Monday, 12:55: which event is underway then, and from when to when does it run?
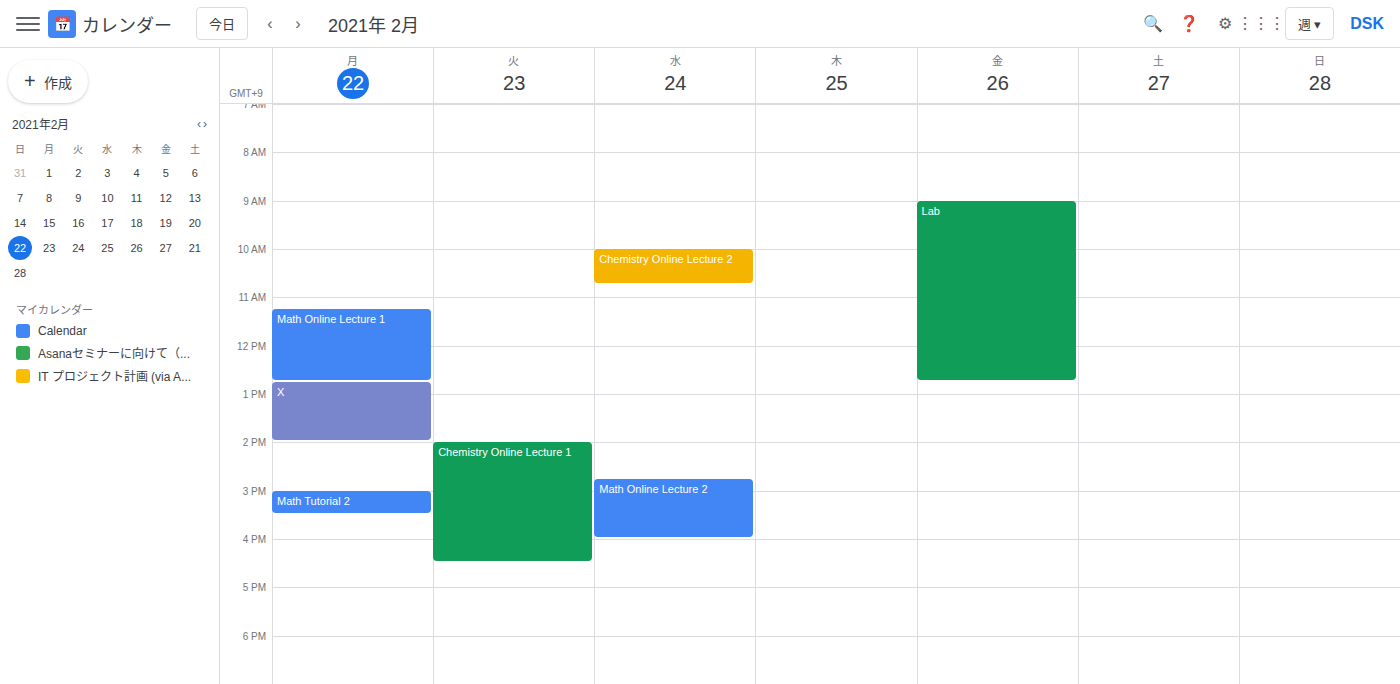
"X", 12:45 to 14:00